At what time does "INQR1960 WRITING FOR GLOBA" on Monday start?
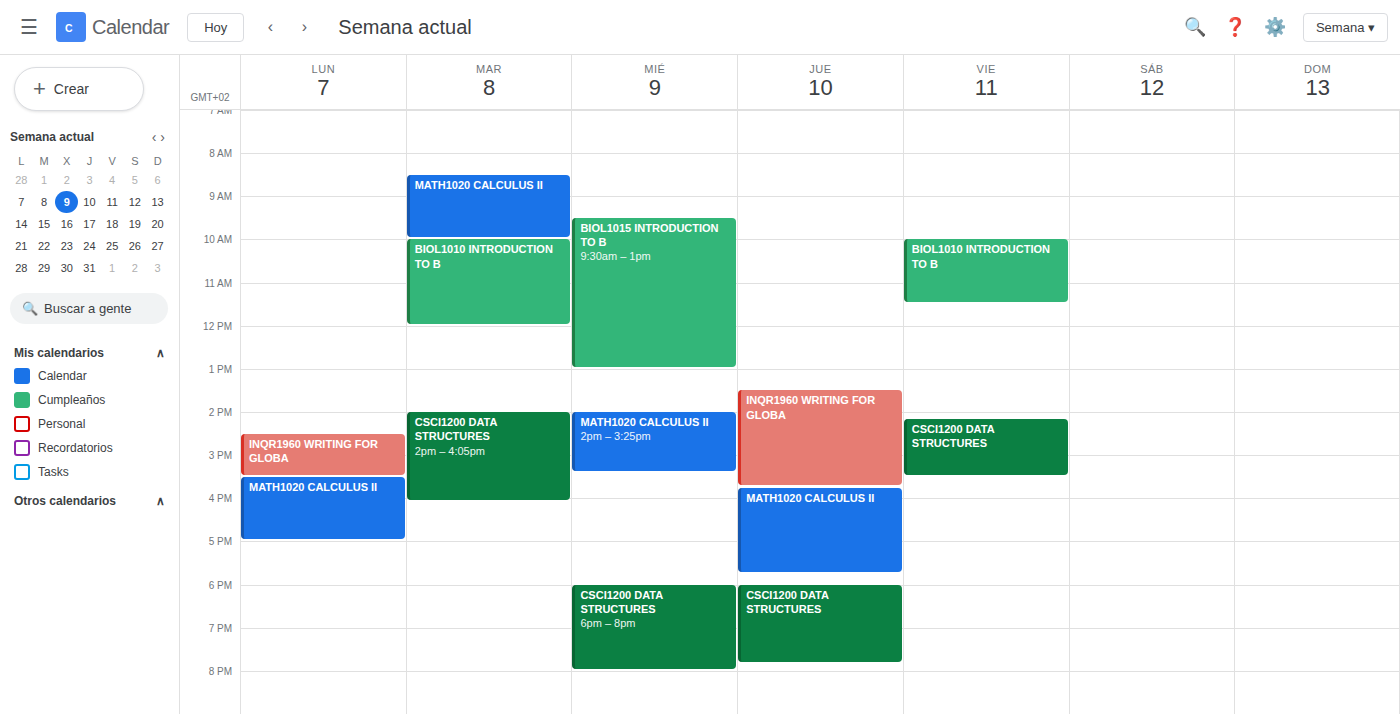
2:30 PM